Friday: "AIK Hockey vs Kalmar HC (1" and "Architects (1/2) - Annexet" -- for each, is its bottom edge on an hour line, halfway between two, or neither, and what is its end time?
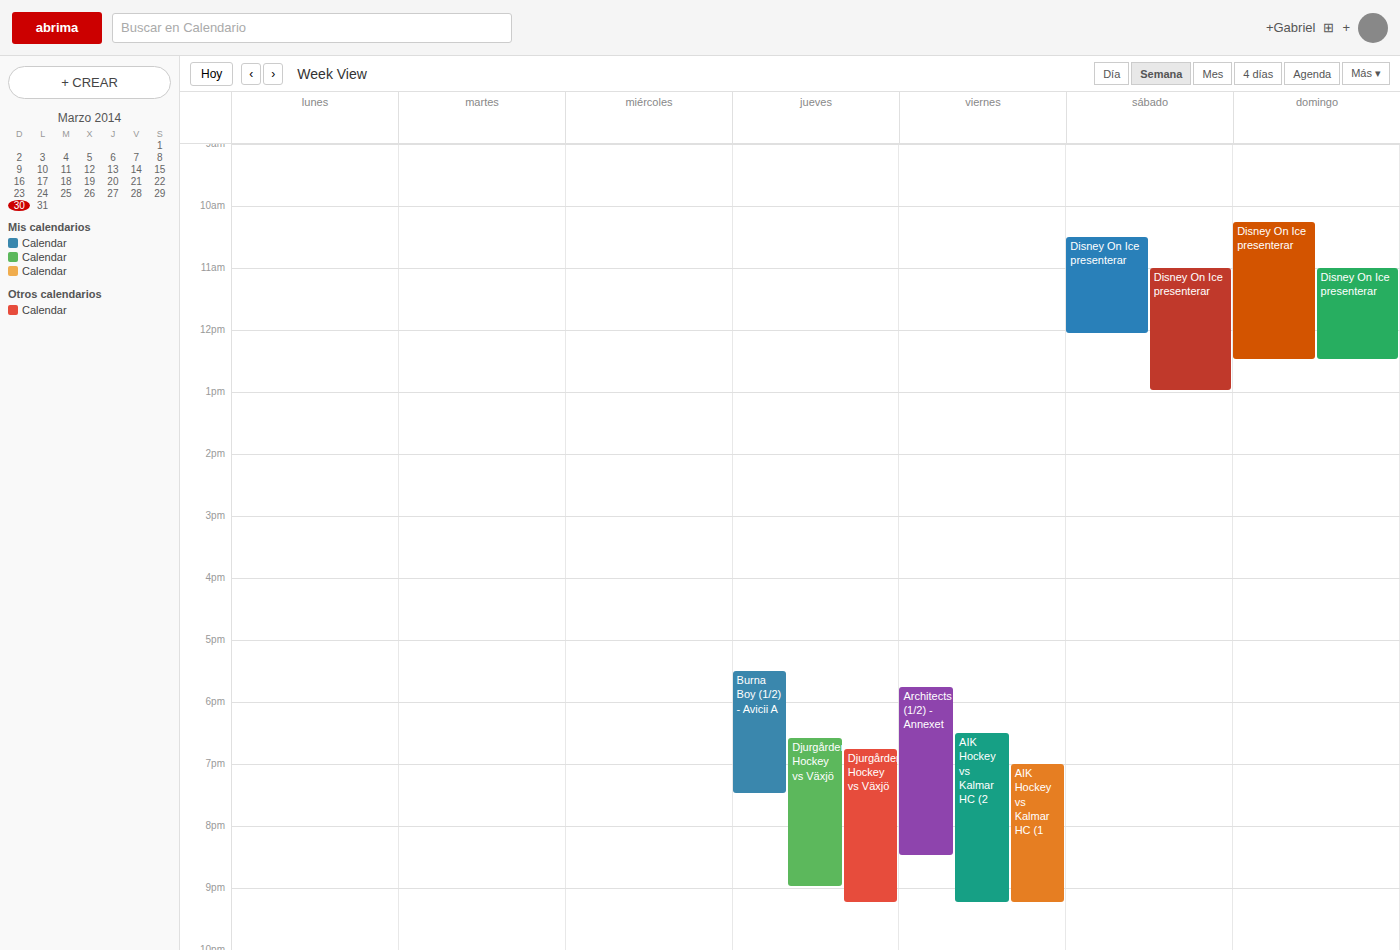
"AIK Hockey vs Kalmar HC (1": 9:15 PM, neither: a quarter of the way from the 9 PM line to the 10 PM line. "Architects (1/2) - Annexet": 8:30 PM, halfway between the 8 PM and 9 PM lines.